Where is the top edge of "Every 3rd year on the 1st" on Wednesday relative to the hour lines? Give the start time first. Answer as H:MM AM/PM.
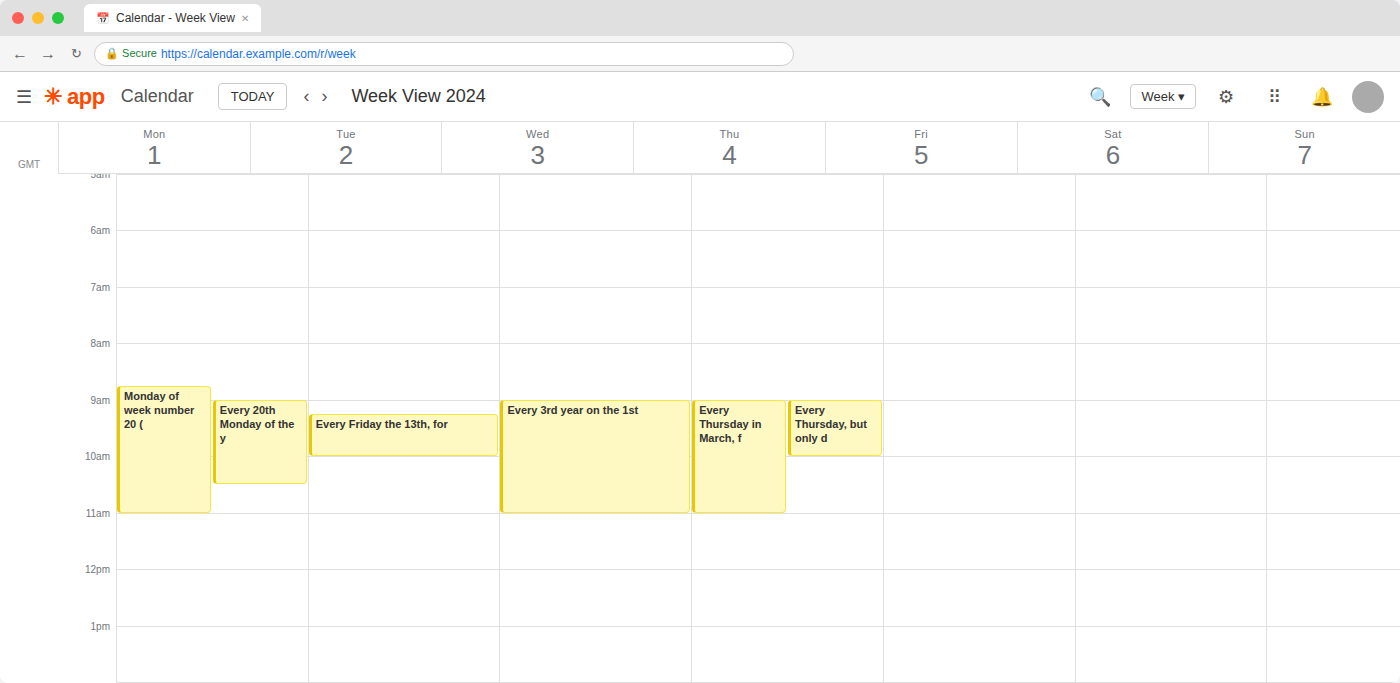
9:00 AM -- exactly on the 9 AM line.